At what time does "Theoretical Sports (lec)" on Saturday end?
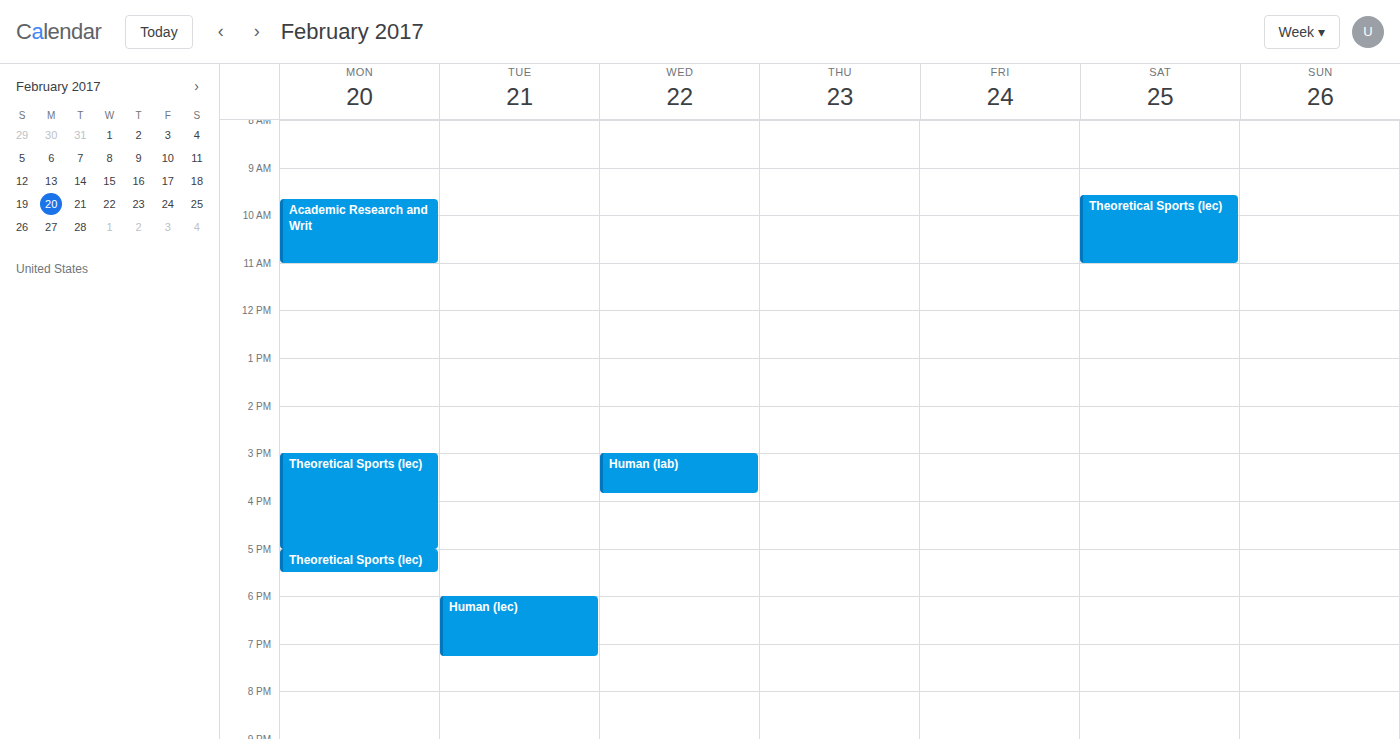
11:00 AM